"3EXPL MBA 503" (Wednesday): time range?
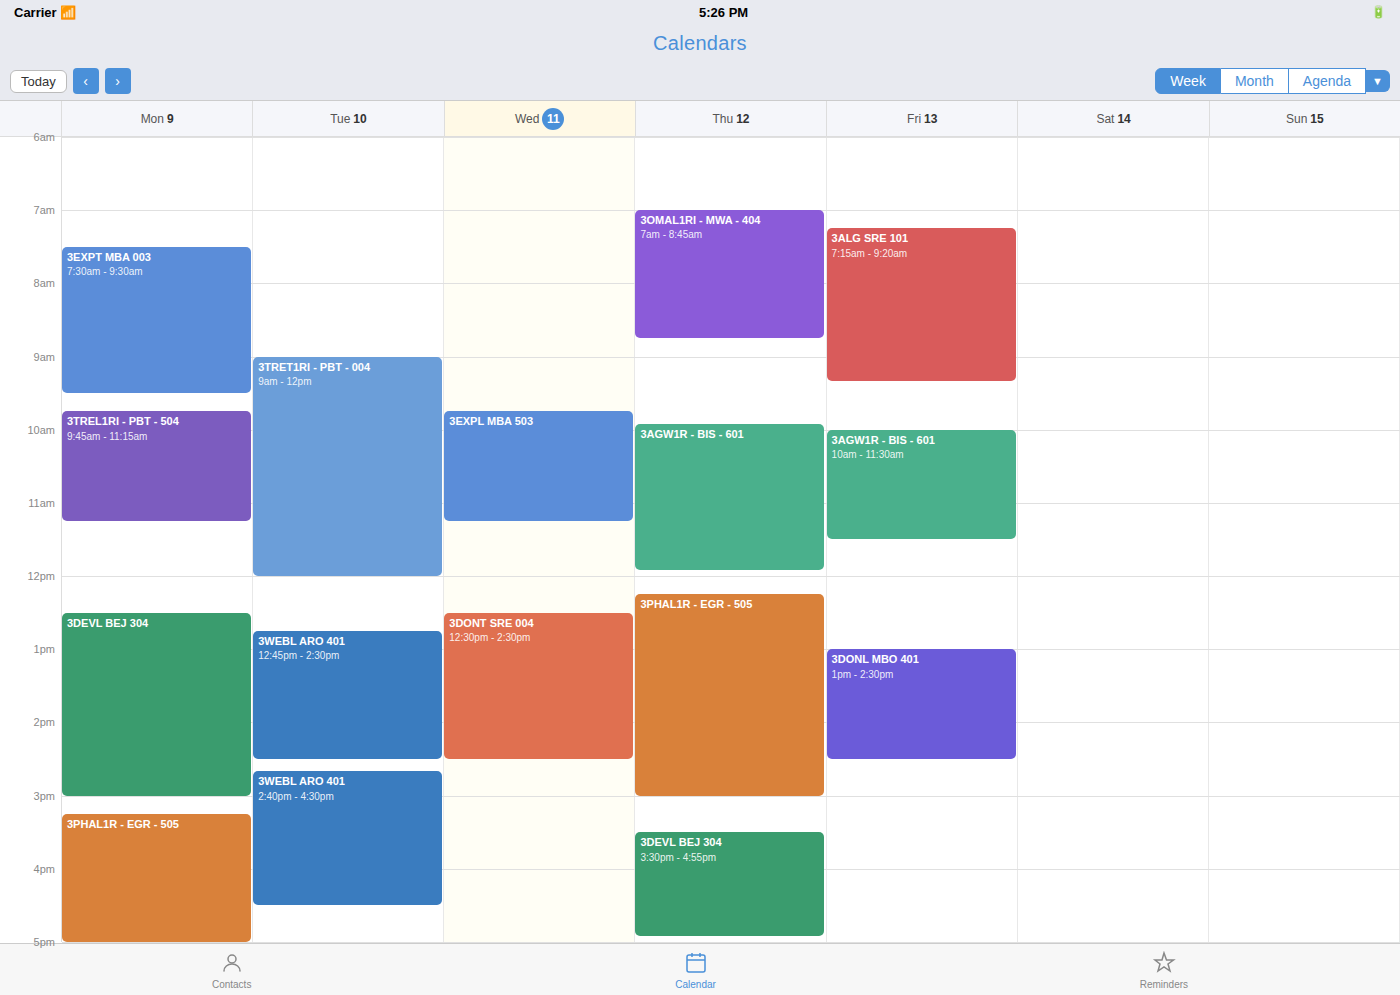
9:45 AM to 11:15 AM